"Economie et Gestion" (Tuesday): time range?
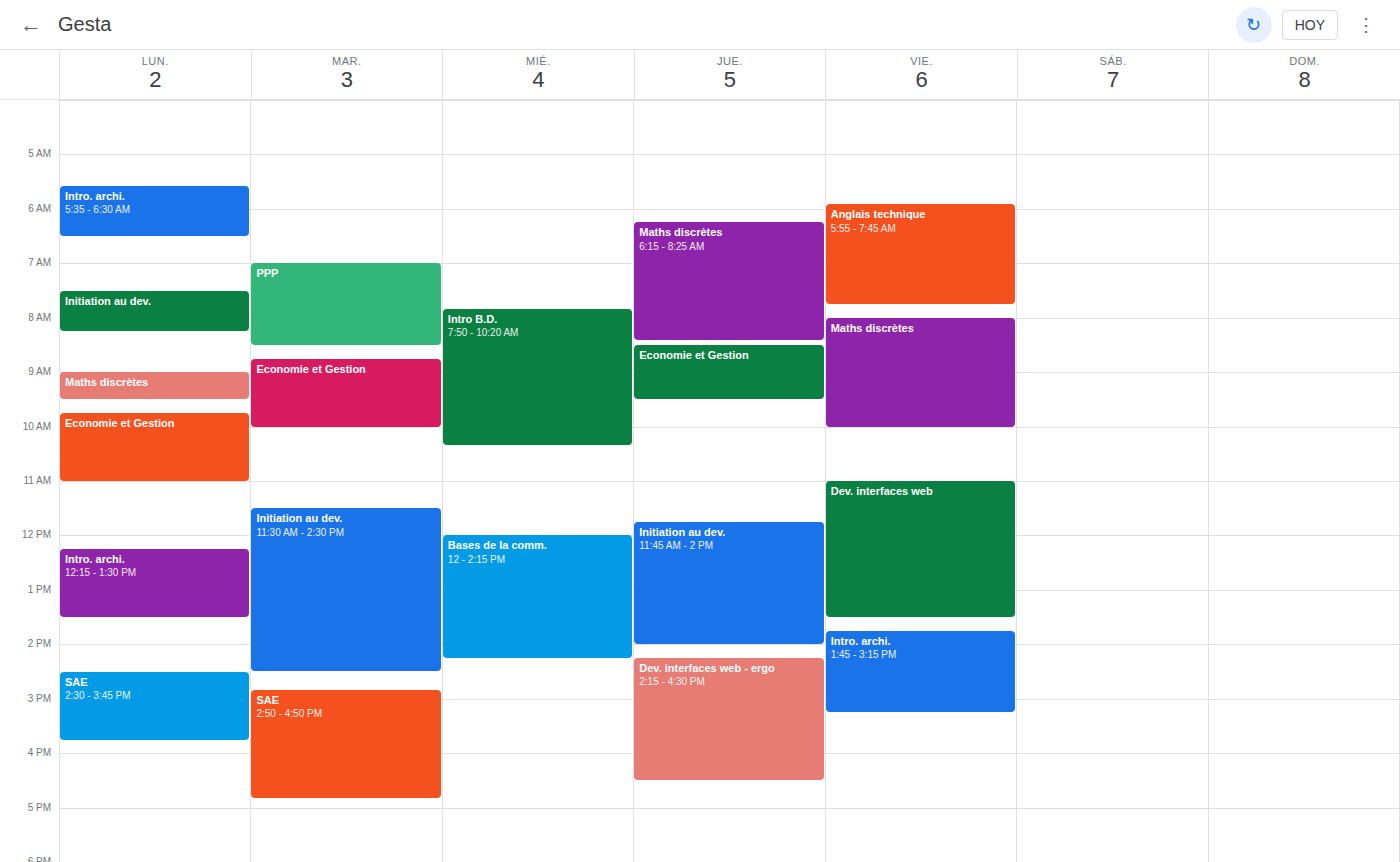
08:45 to 10:00